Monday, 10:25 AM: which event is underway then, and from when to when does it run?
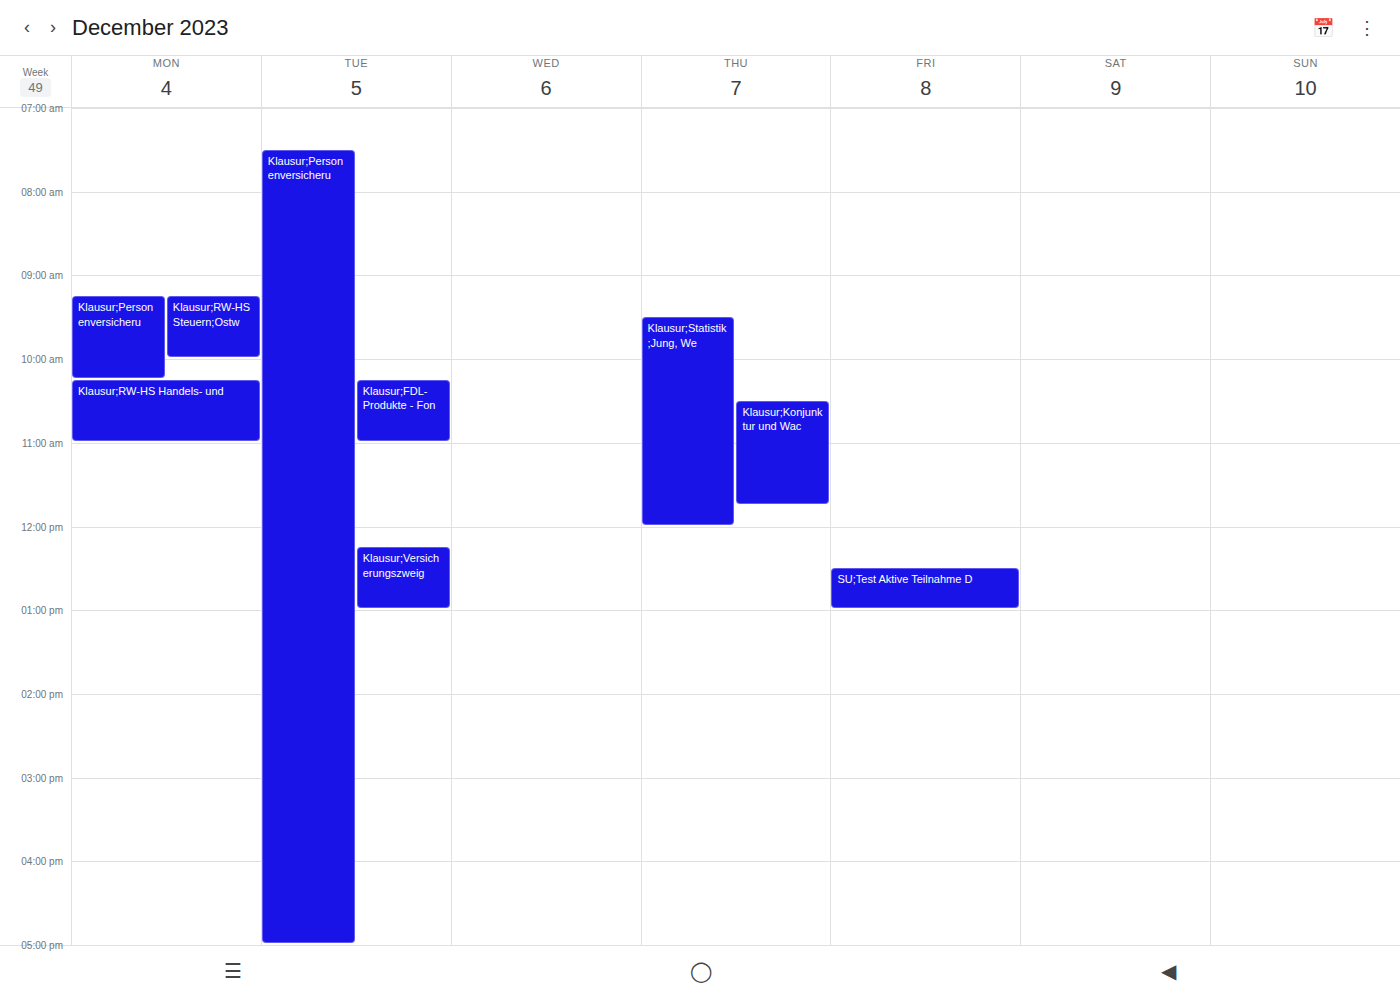
"Klausur;RW-HS Handels- und", 10:15 AM to 11:00 AM